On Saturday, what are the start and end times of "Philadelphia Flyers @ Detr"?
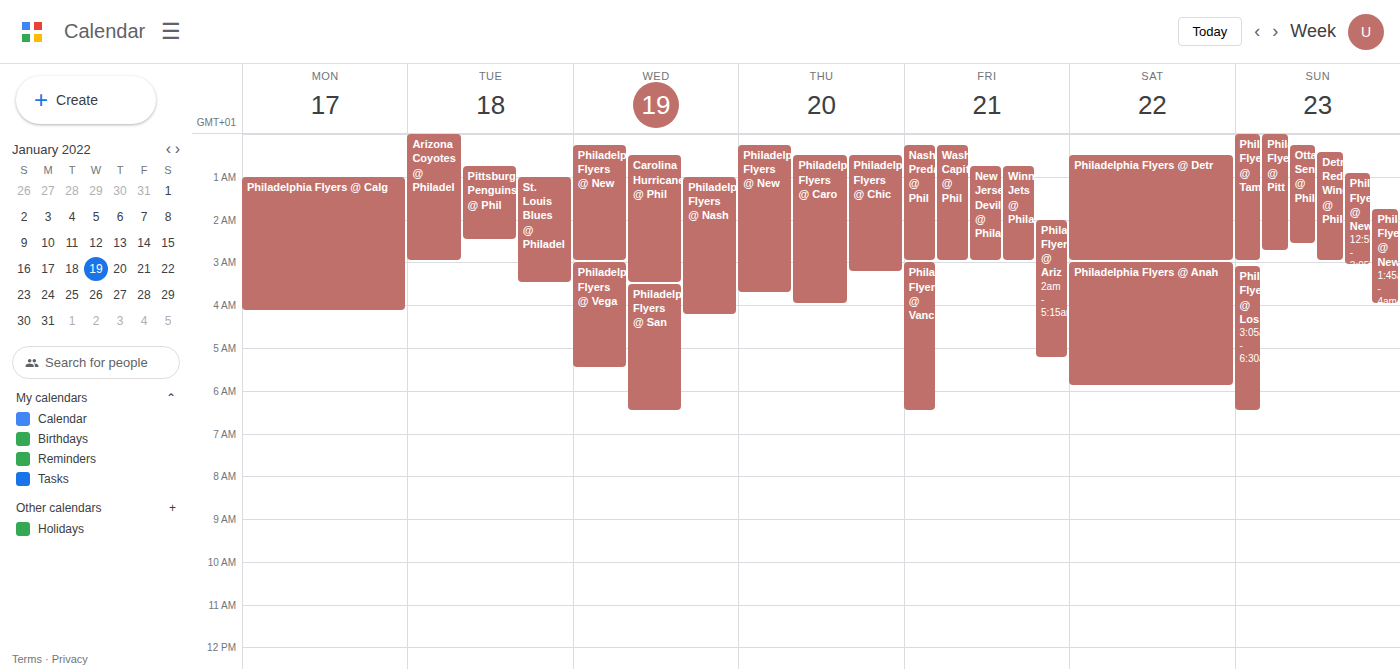
12:30 AM to 3:00 AM